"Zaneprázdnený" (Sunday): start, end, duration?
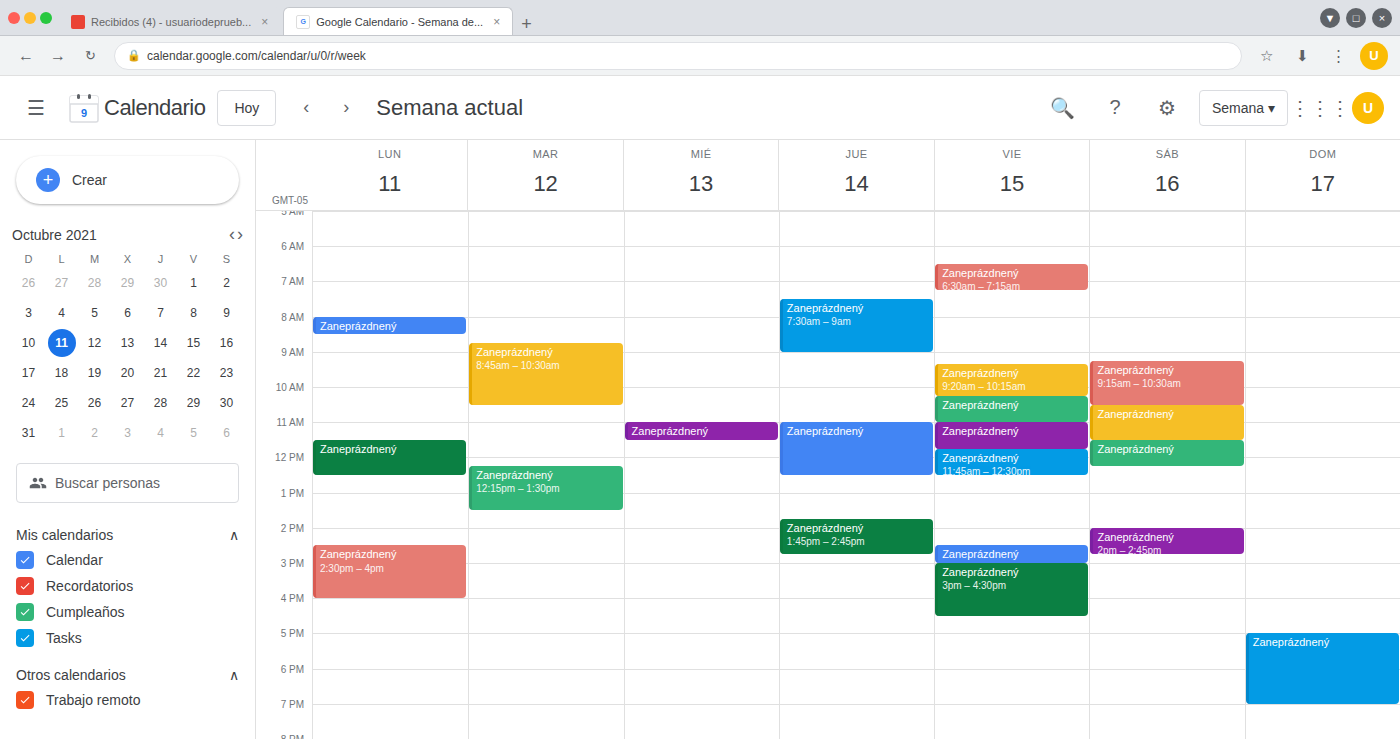
5:00 PM to 7:00 PM, 2 hours